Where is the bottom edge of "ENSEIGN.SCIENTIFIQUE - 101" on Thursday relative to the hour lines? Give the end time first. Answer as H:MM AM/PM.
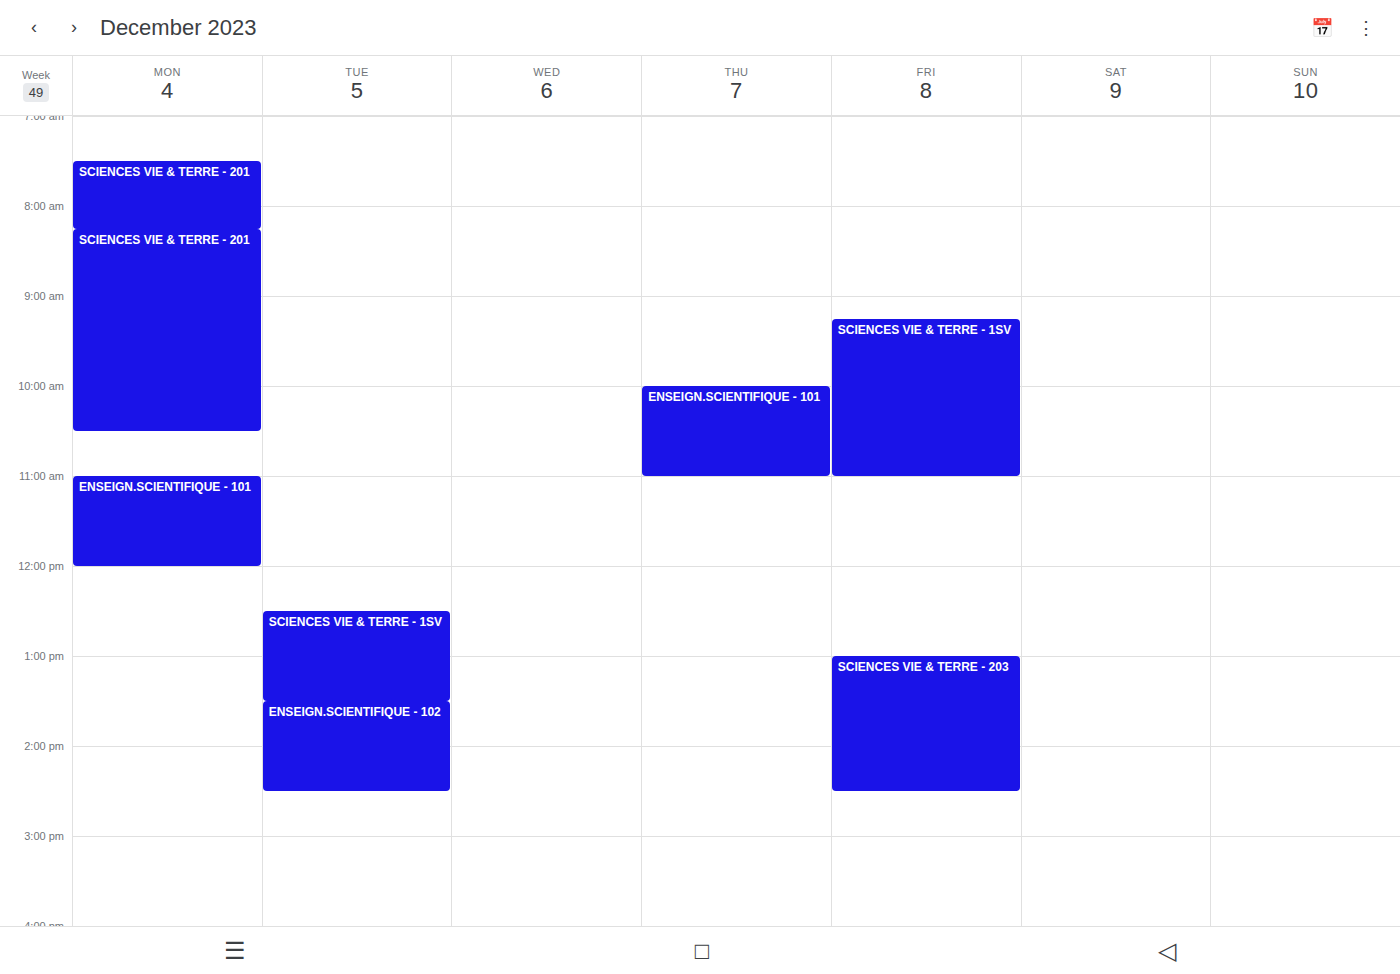
11:00 AM -- exactly on the 11 AM line.